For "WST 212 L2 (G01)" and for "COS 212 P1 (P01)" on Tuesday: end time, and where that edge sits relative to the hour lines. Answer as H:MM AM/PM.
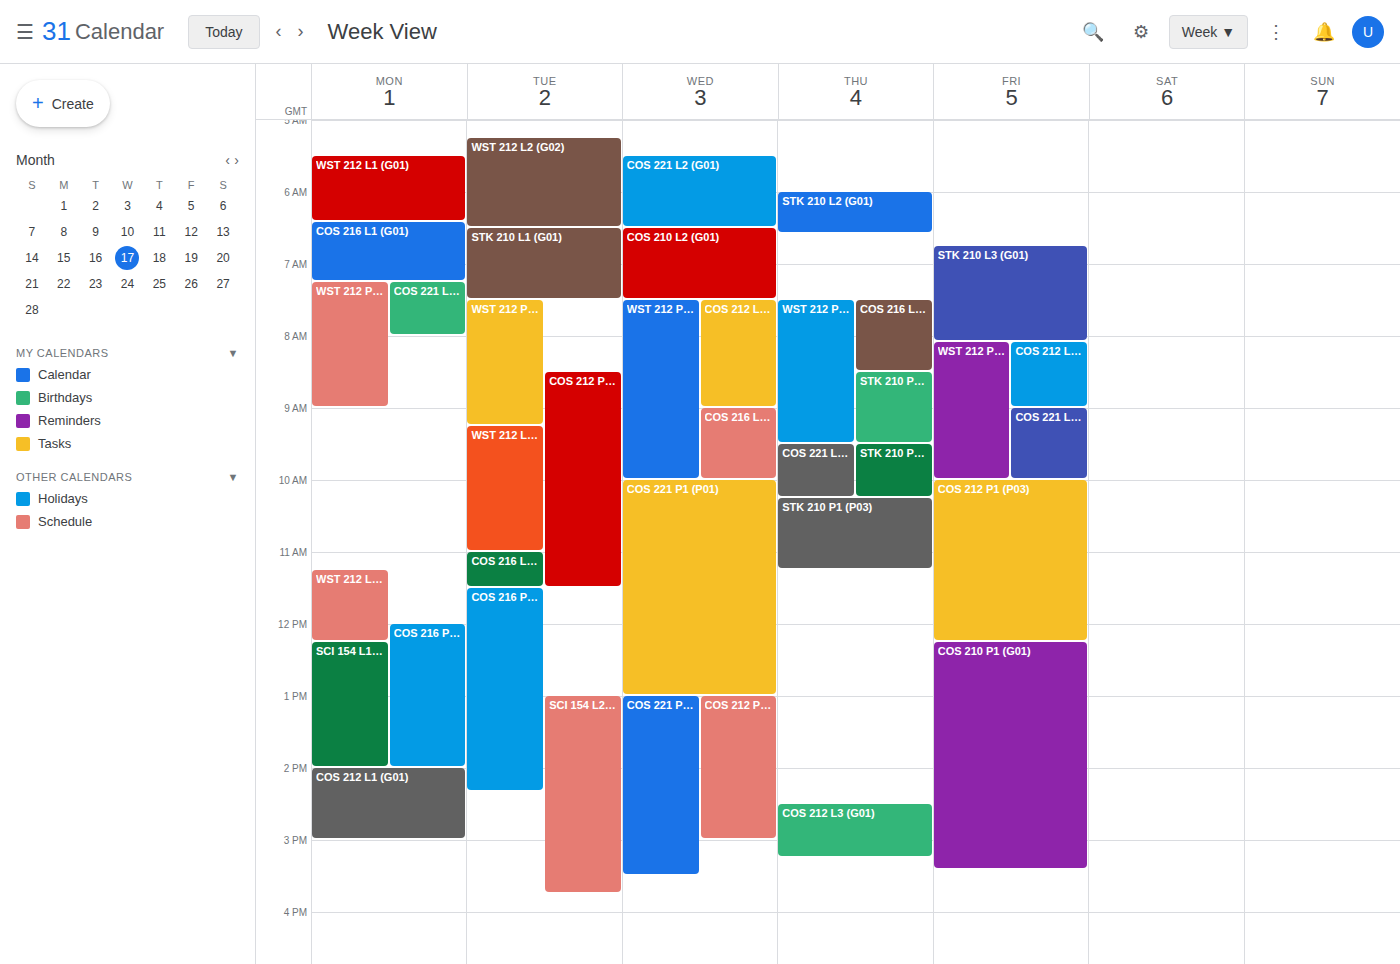
"WST 212 L2 (G01)": 11:00 AM, exactly on the 11 AM line. "COS 212 P1 (P01)": 11:30 AM, halfway between the 11 AM and 12 PM lines.